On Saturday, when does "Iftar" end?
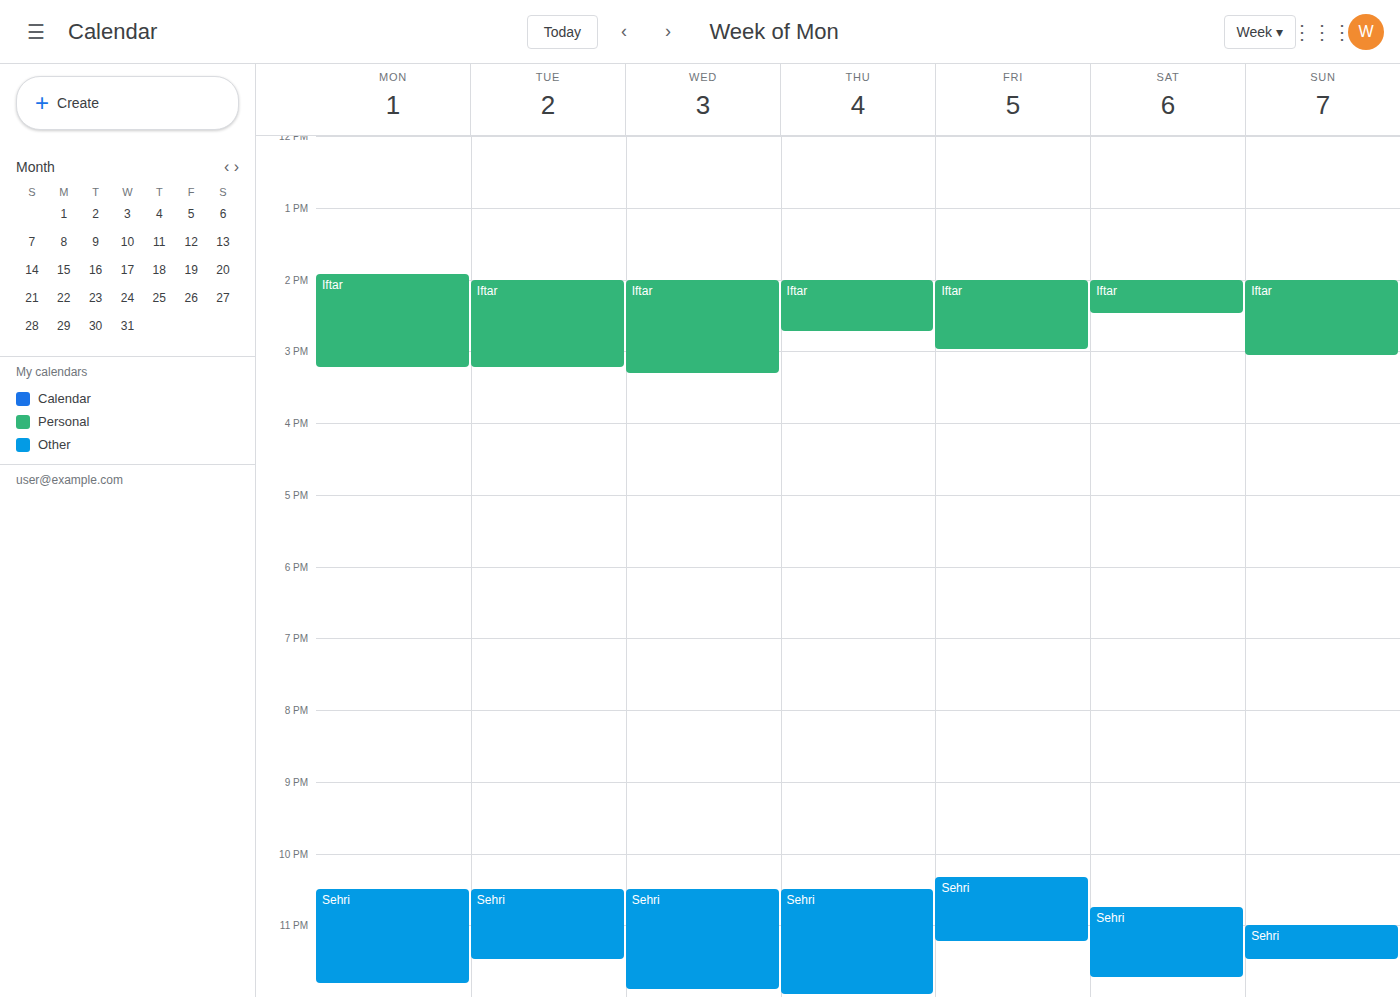
14:30